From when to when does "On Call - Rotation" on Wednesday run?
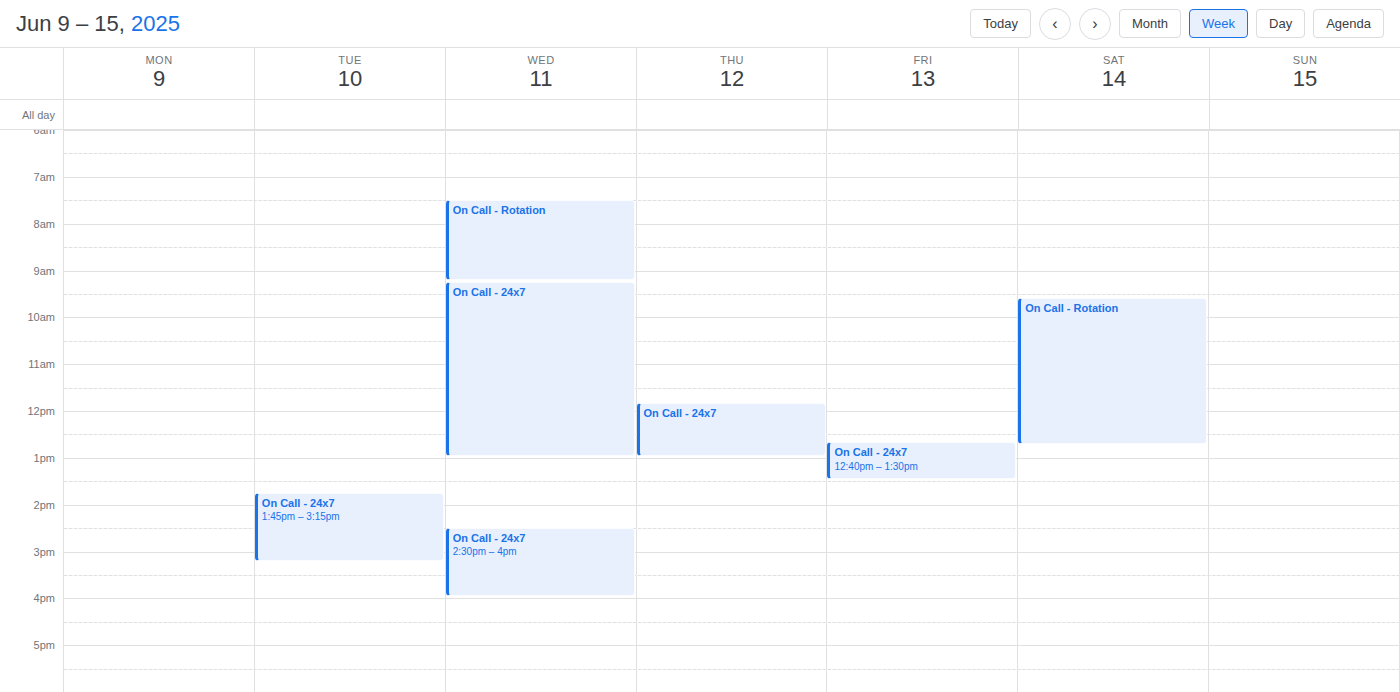
7:30 AM to 9:15 AM